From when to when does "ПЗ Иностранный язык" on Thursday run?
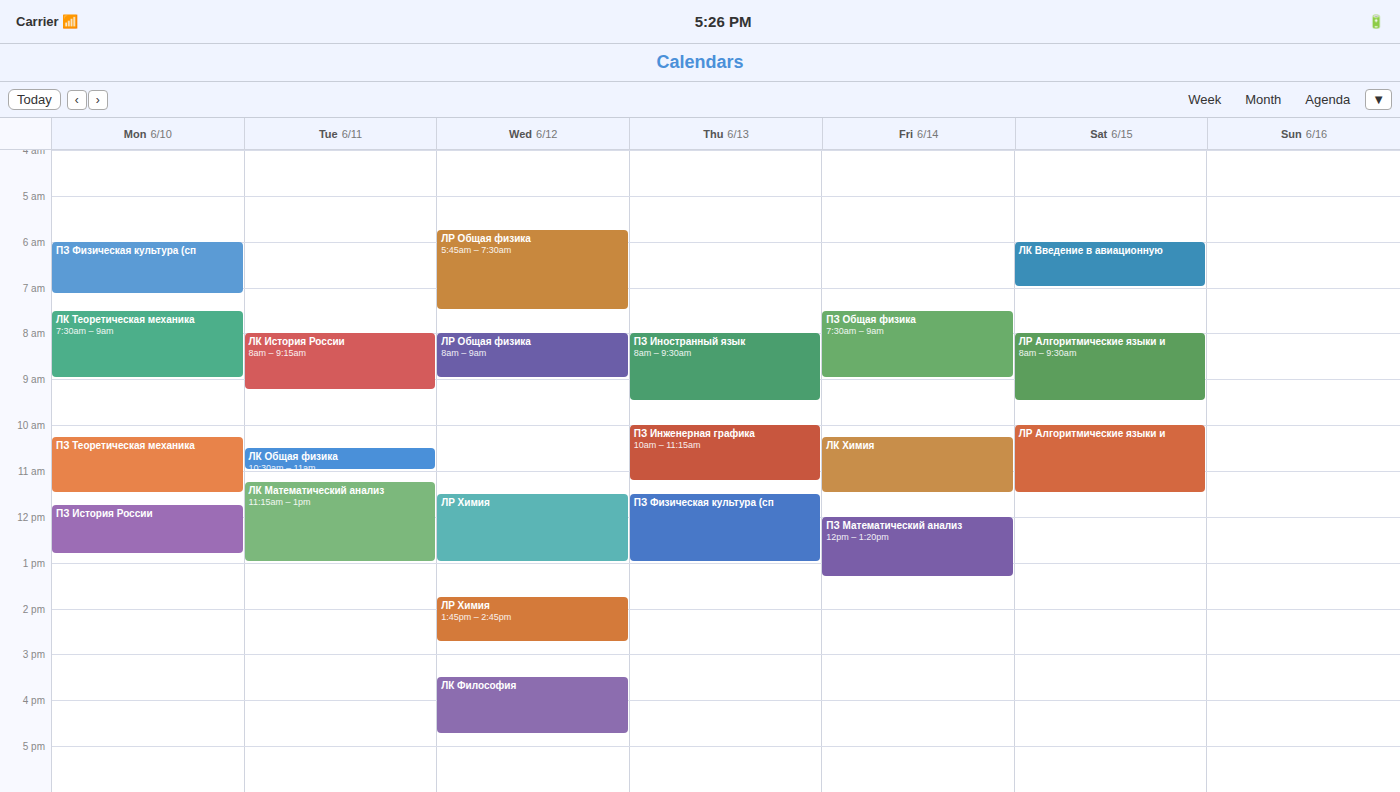
8:00 AM to 9:30 AM